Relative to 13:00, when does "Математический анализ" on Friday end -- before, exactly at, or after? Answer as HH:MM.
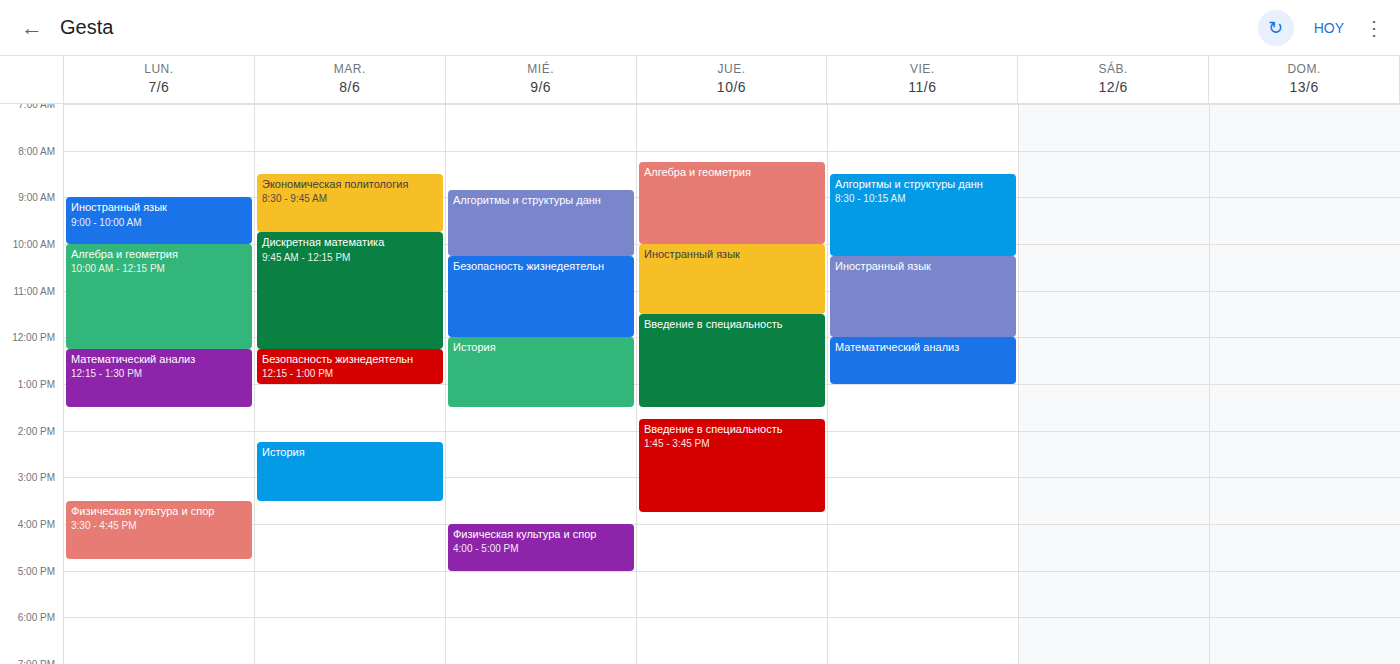
13:00 -- exactly at 13:00, on the 13:00 line.